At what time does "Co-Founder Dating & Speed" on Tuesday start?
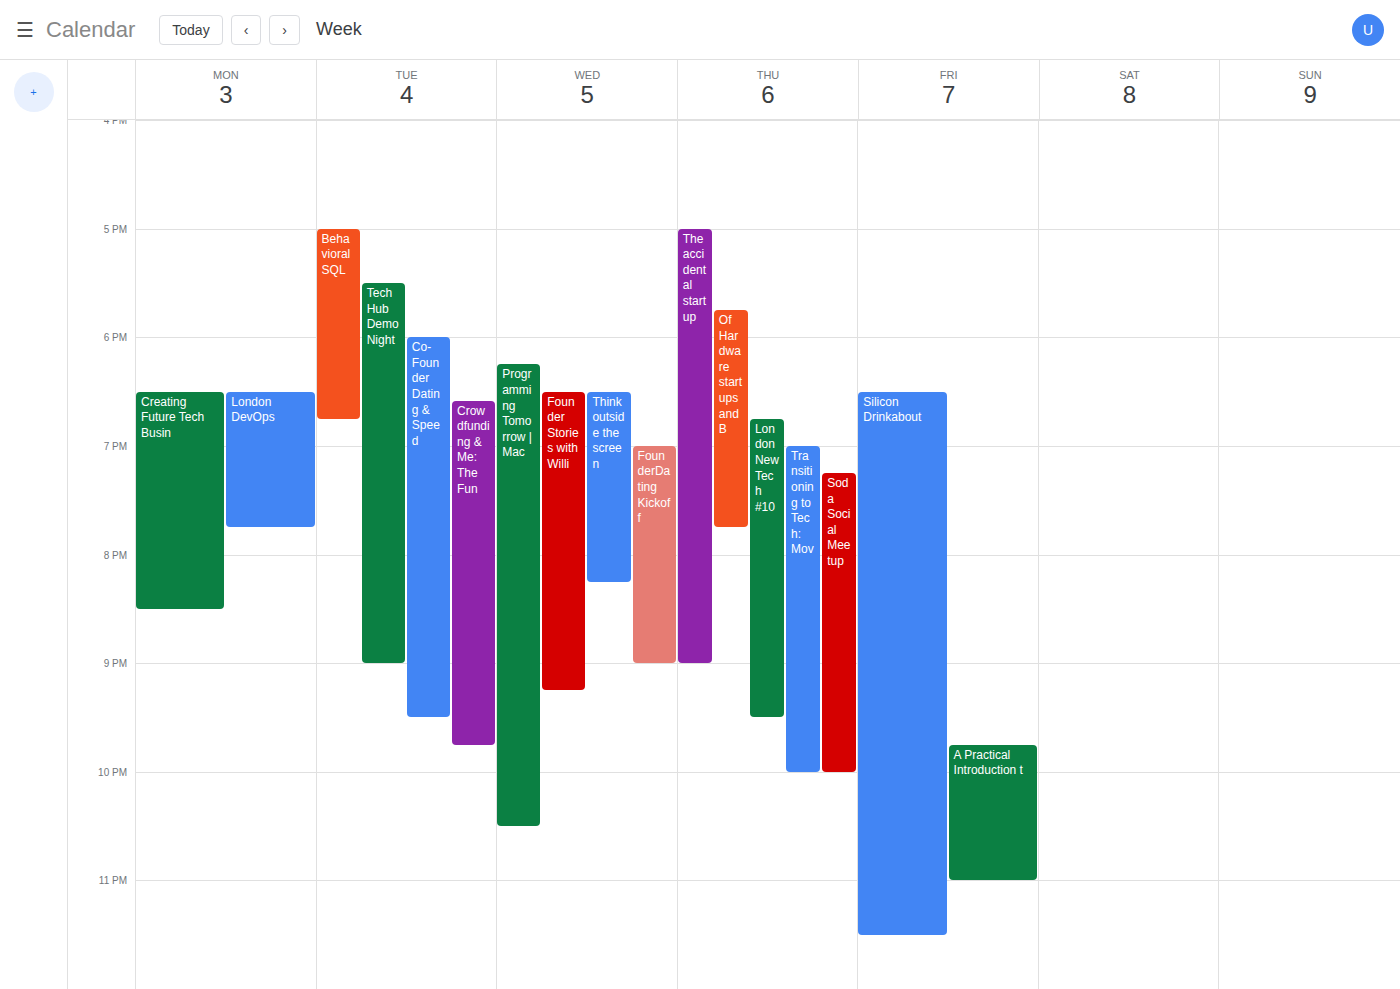
6:00 PM